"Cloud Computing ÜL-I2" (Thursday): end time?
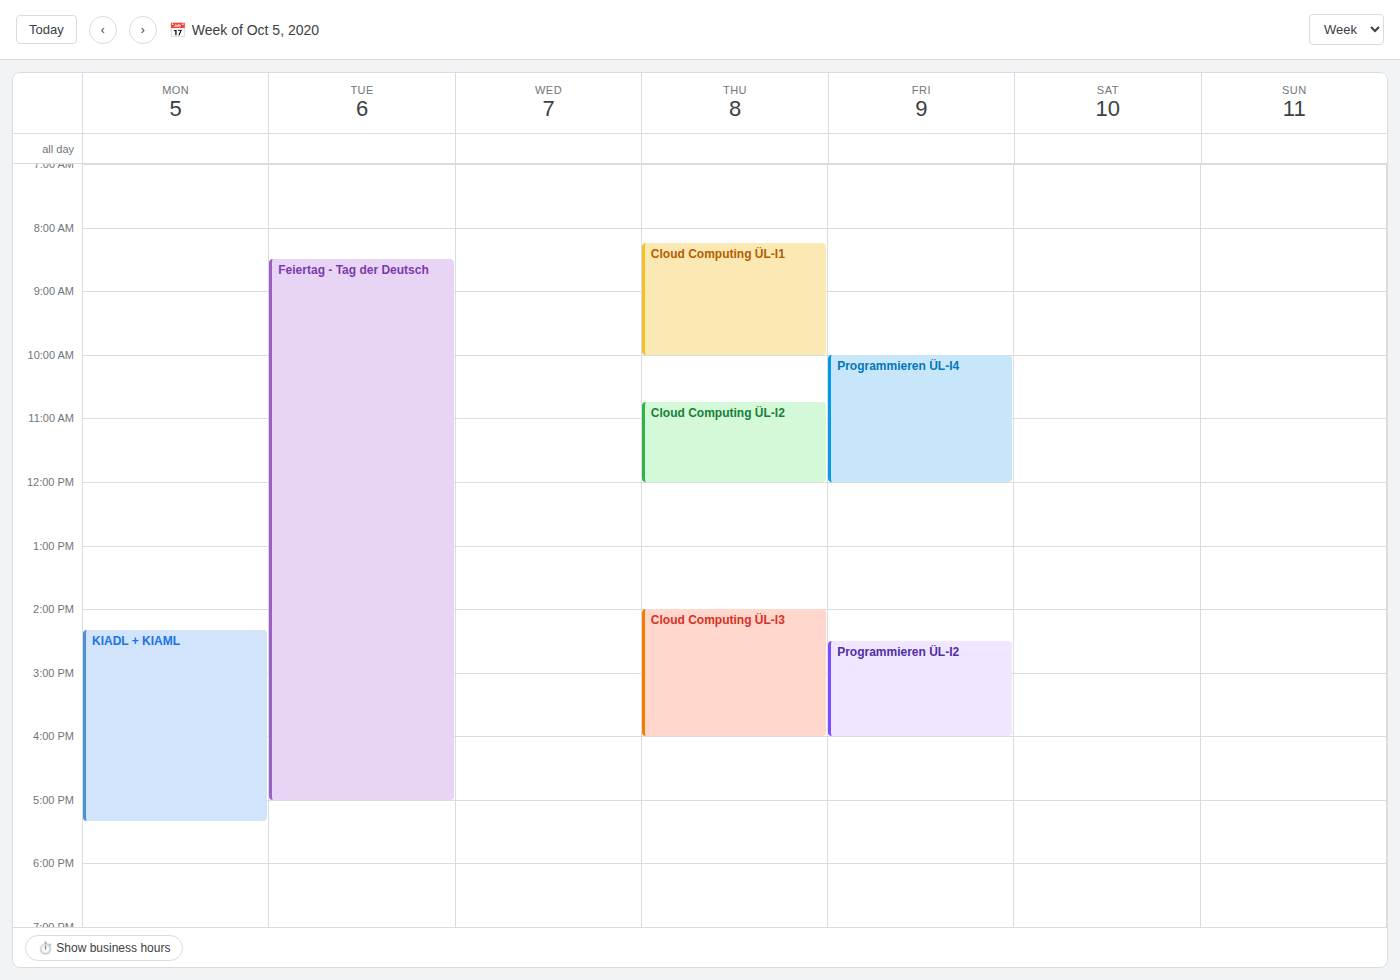
12:00